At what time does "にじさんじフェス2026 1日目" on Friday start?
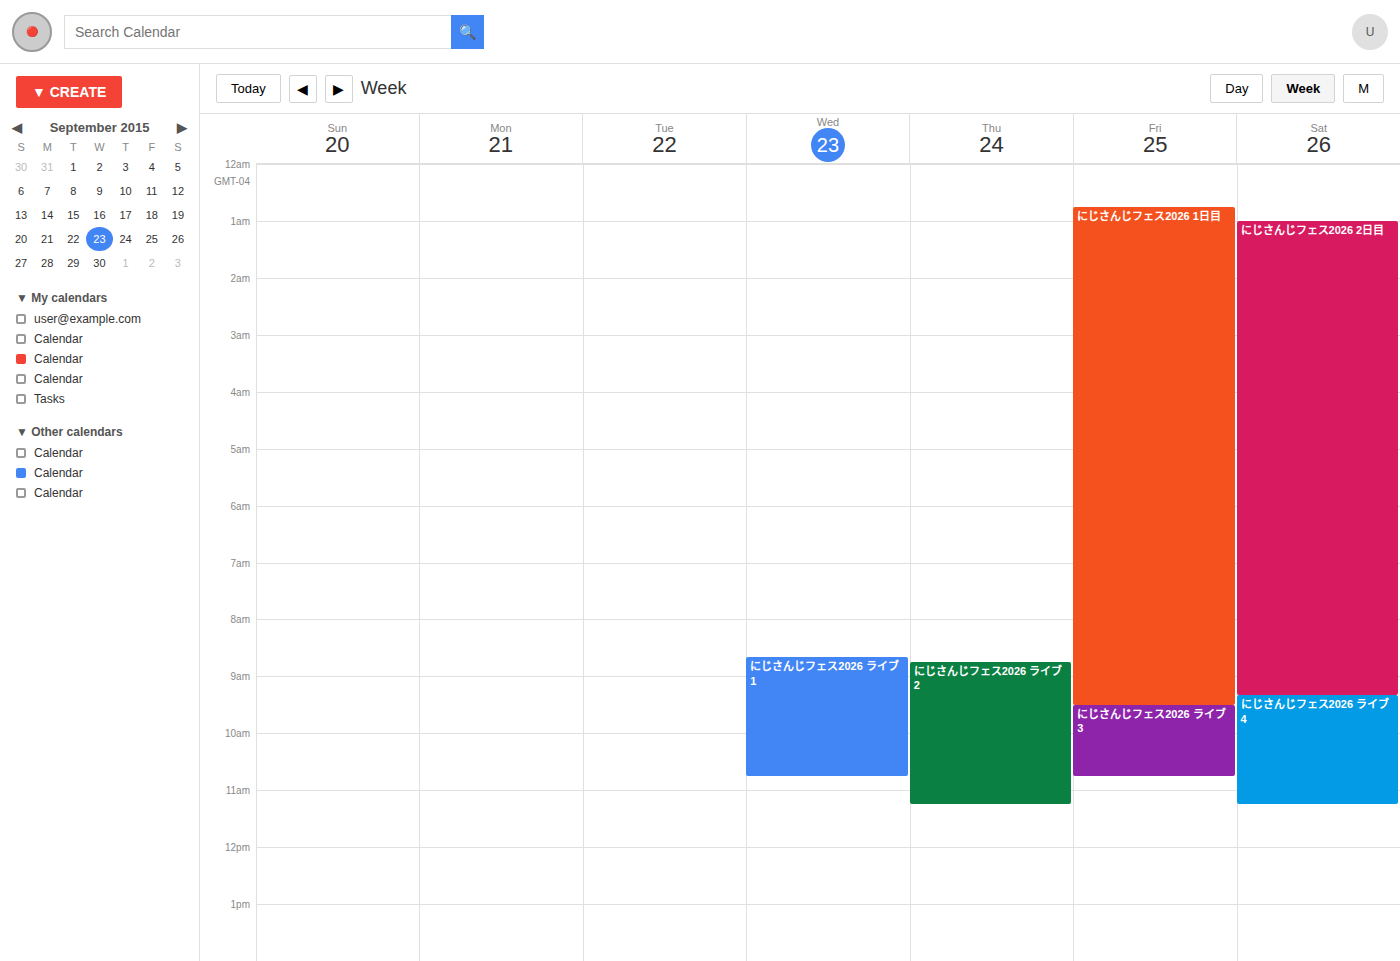
12:45 AM